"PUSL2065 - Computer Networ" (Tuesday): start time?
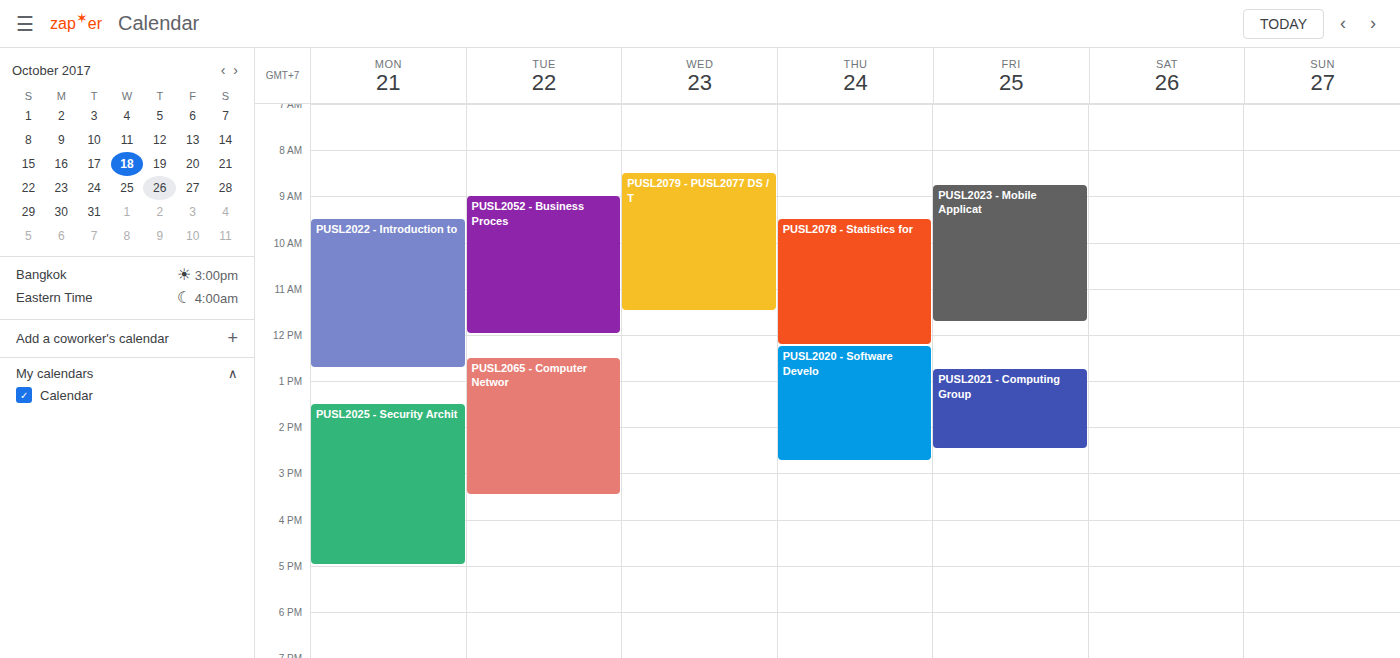
12:30 PM